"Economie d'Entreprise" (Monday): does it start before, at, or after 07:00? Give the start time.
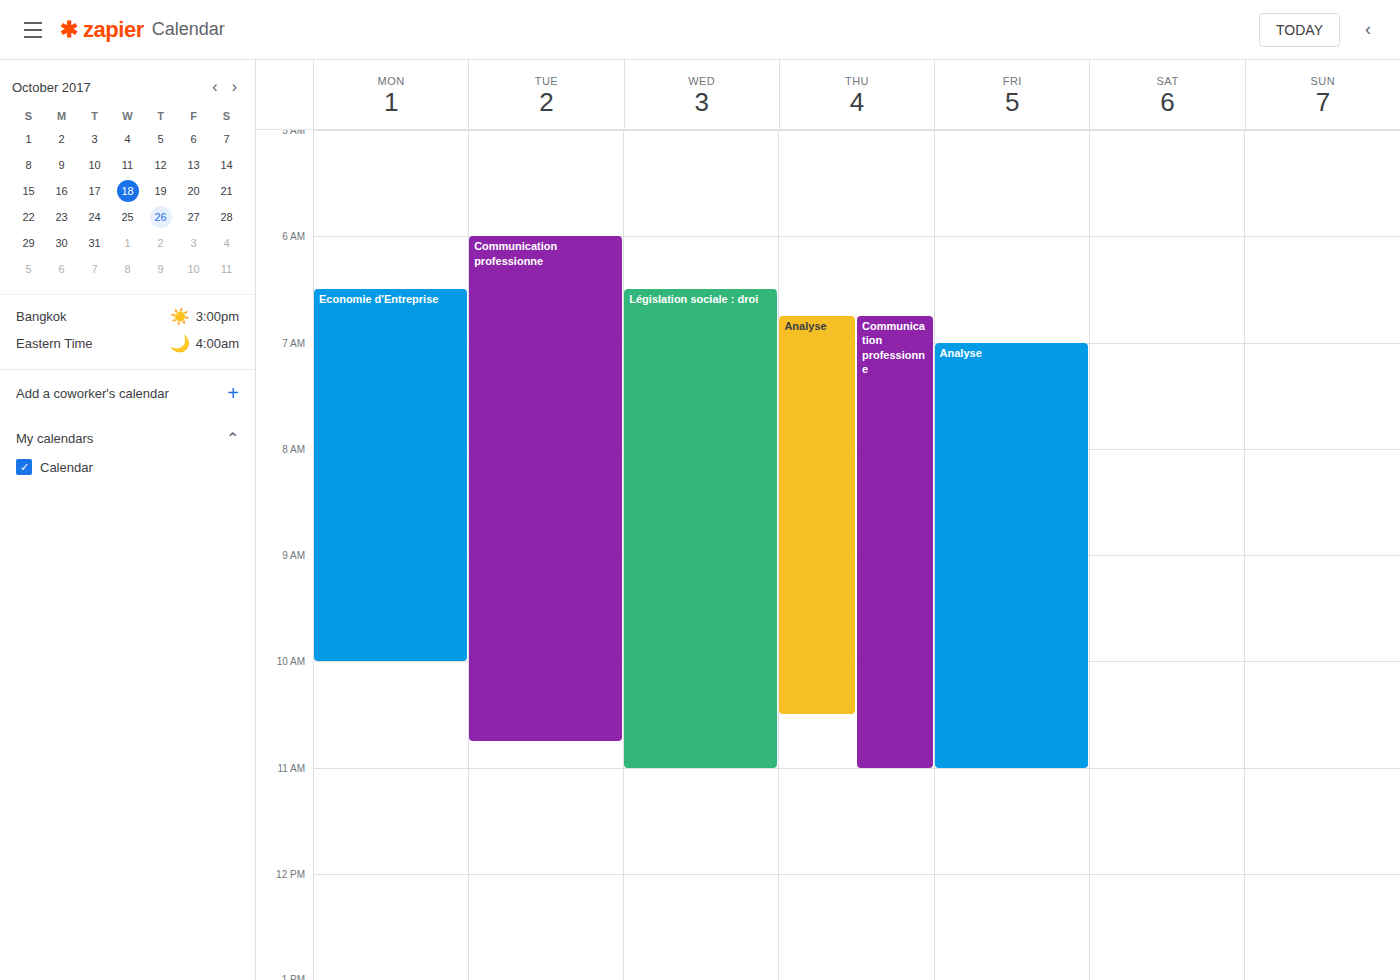
06:30 -- before 07:00, 30 minutes above the 07:00 line.